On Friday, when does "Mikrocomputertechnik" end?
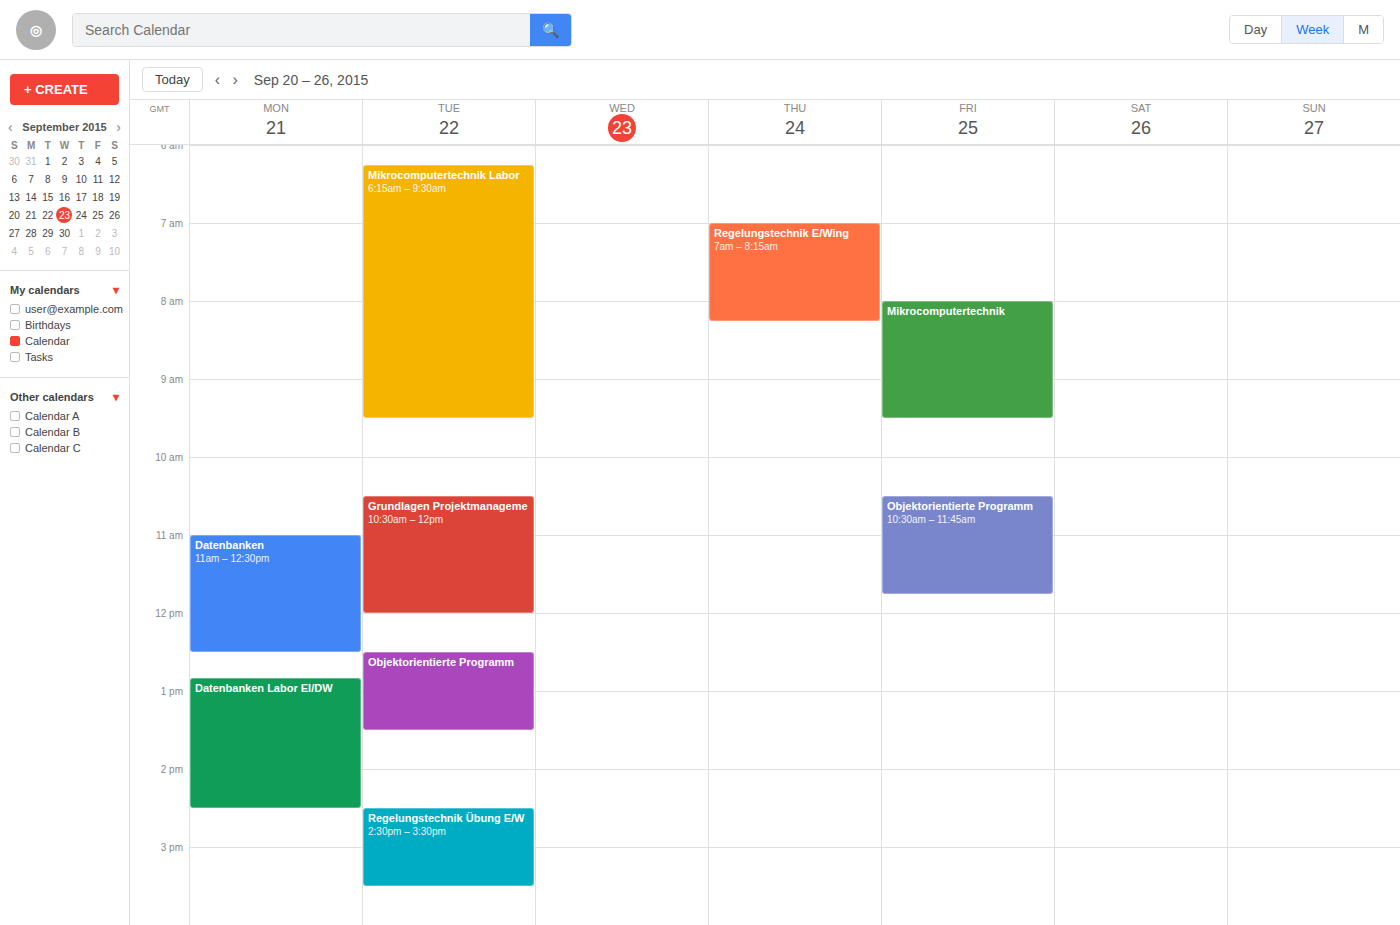
09:30